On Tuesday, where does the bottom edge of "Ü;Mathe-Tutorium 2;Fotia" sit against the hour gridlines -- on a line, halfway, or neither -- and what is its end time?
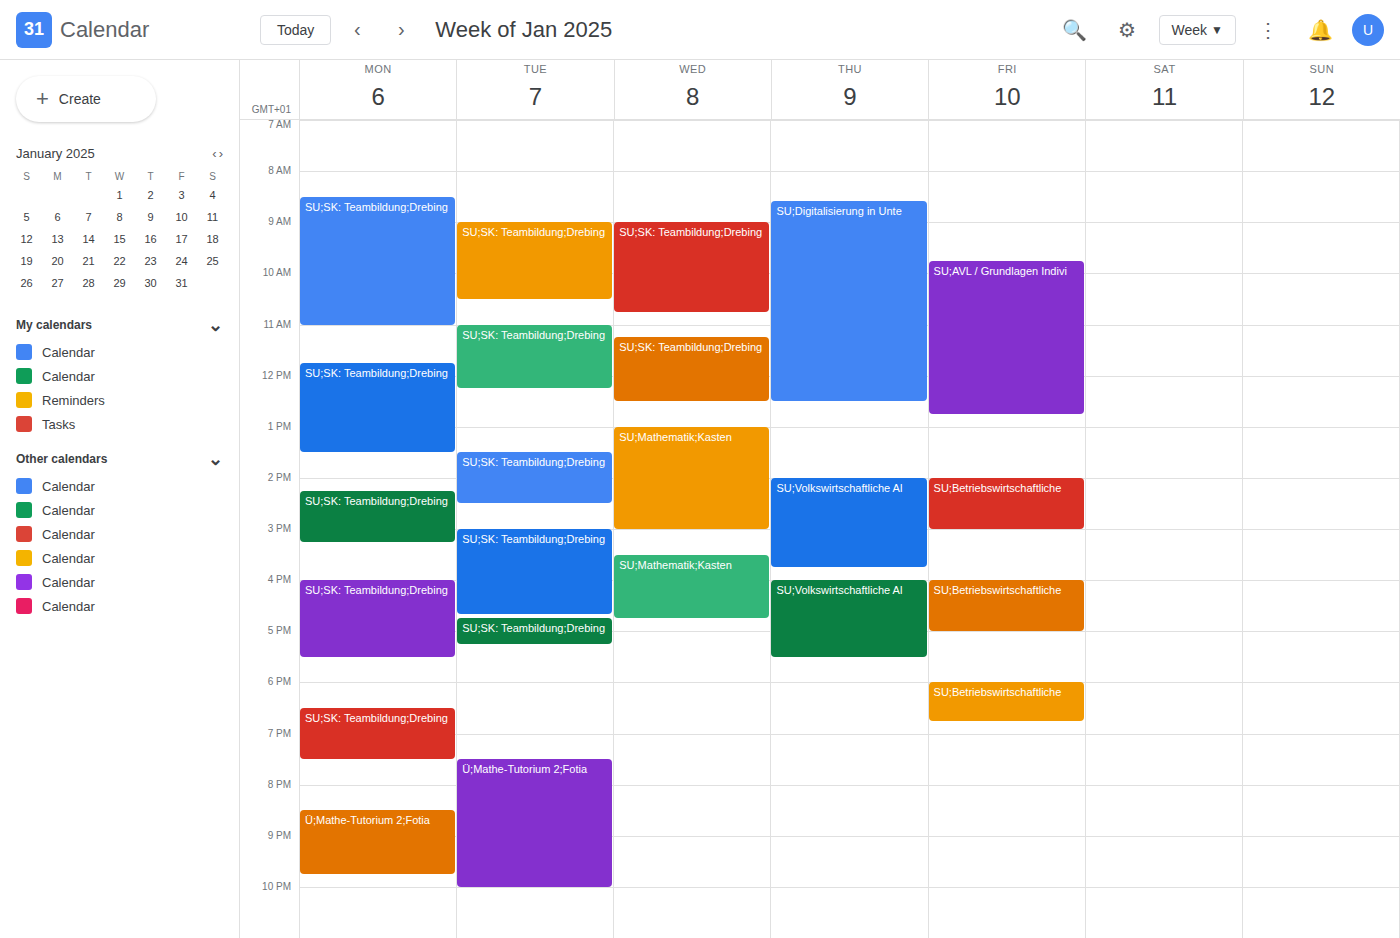
10:00 PM -- exactly on the 10 PM line.